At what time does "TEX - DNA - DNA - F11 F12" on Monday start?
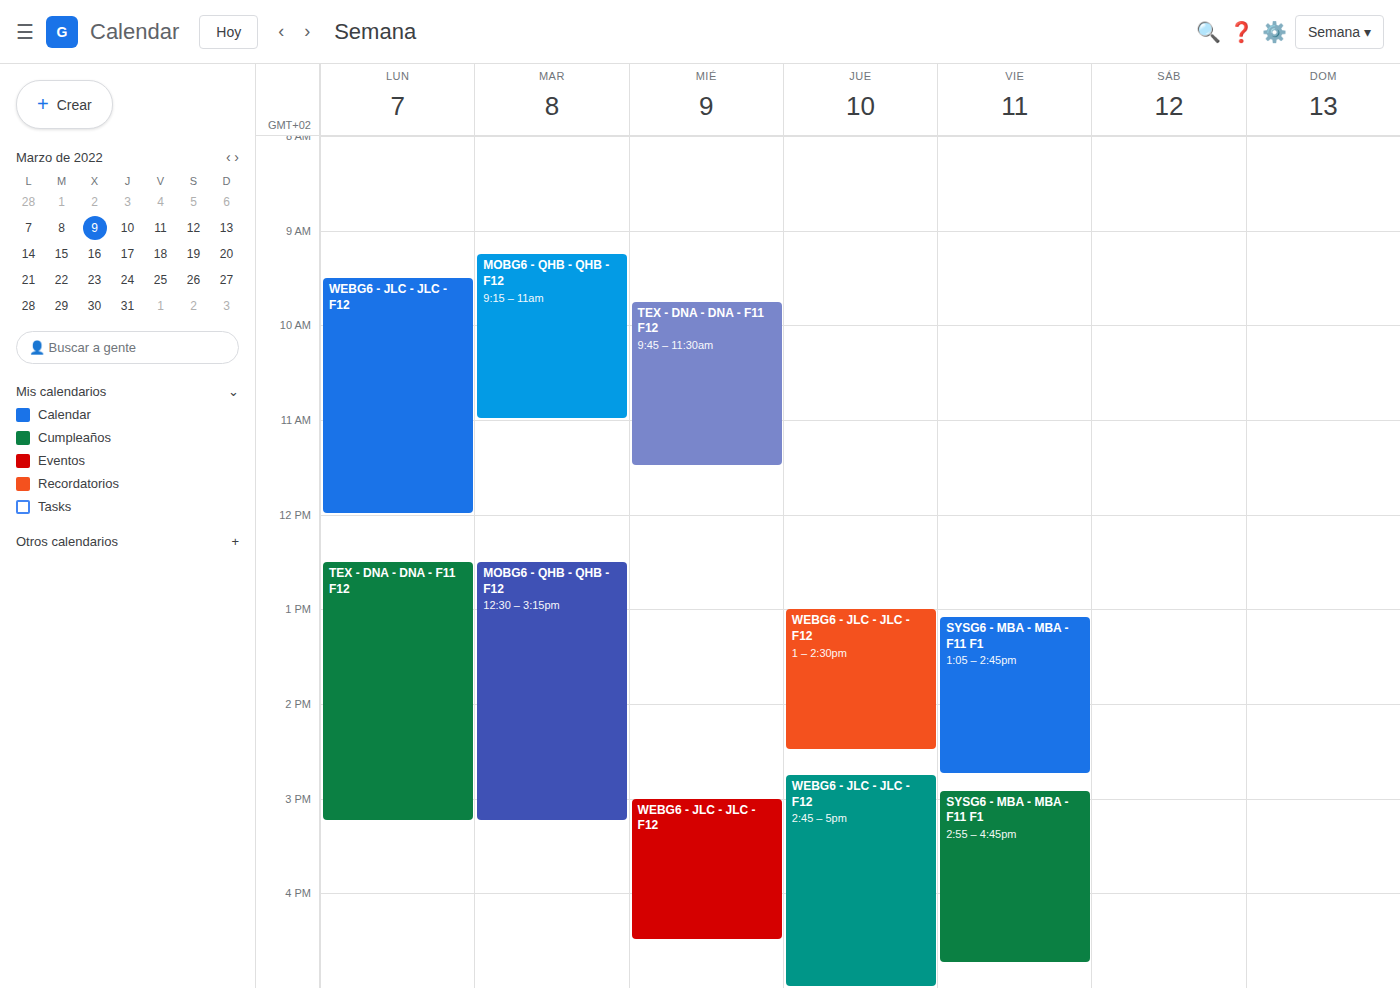
12:30 PM